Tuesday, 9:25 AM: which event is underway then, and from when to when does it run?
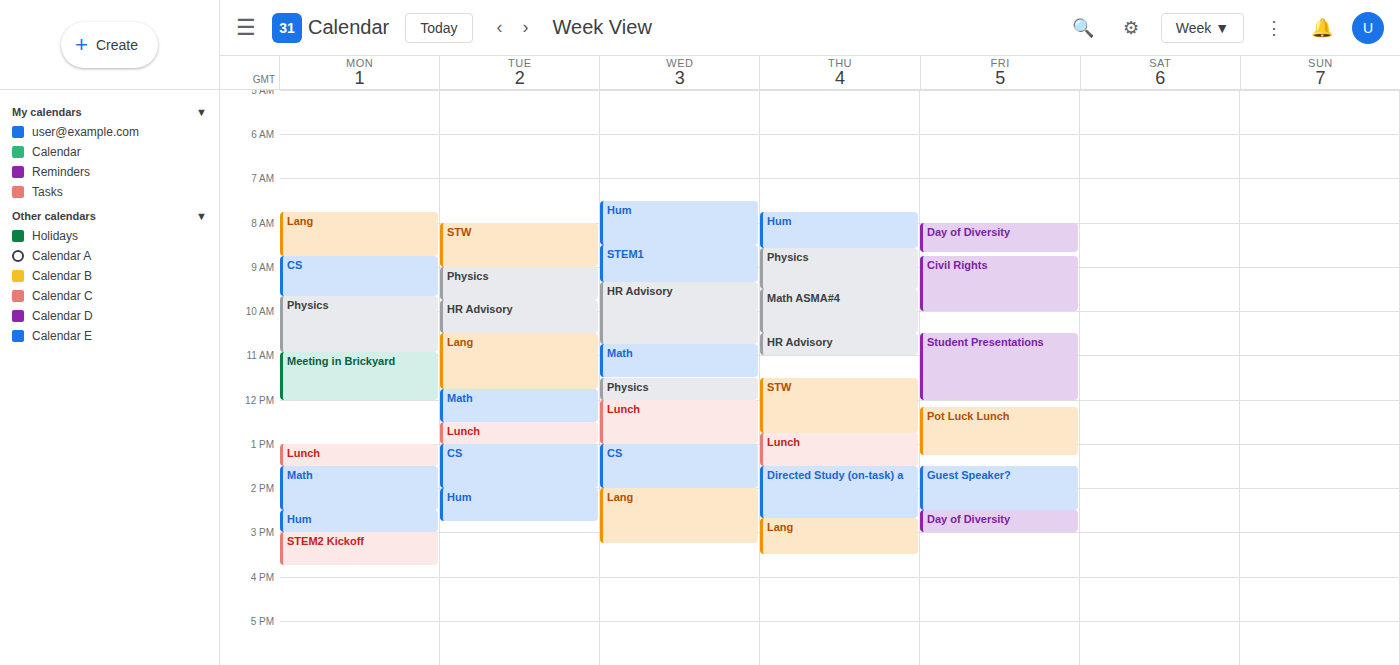
"Physics", 9:00 AM to 9:45 AM